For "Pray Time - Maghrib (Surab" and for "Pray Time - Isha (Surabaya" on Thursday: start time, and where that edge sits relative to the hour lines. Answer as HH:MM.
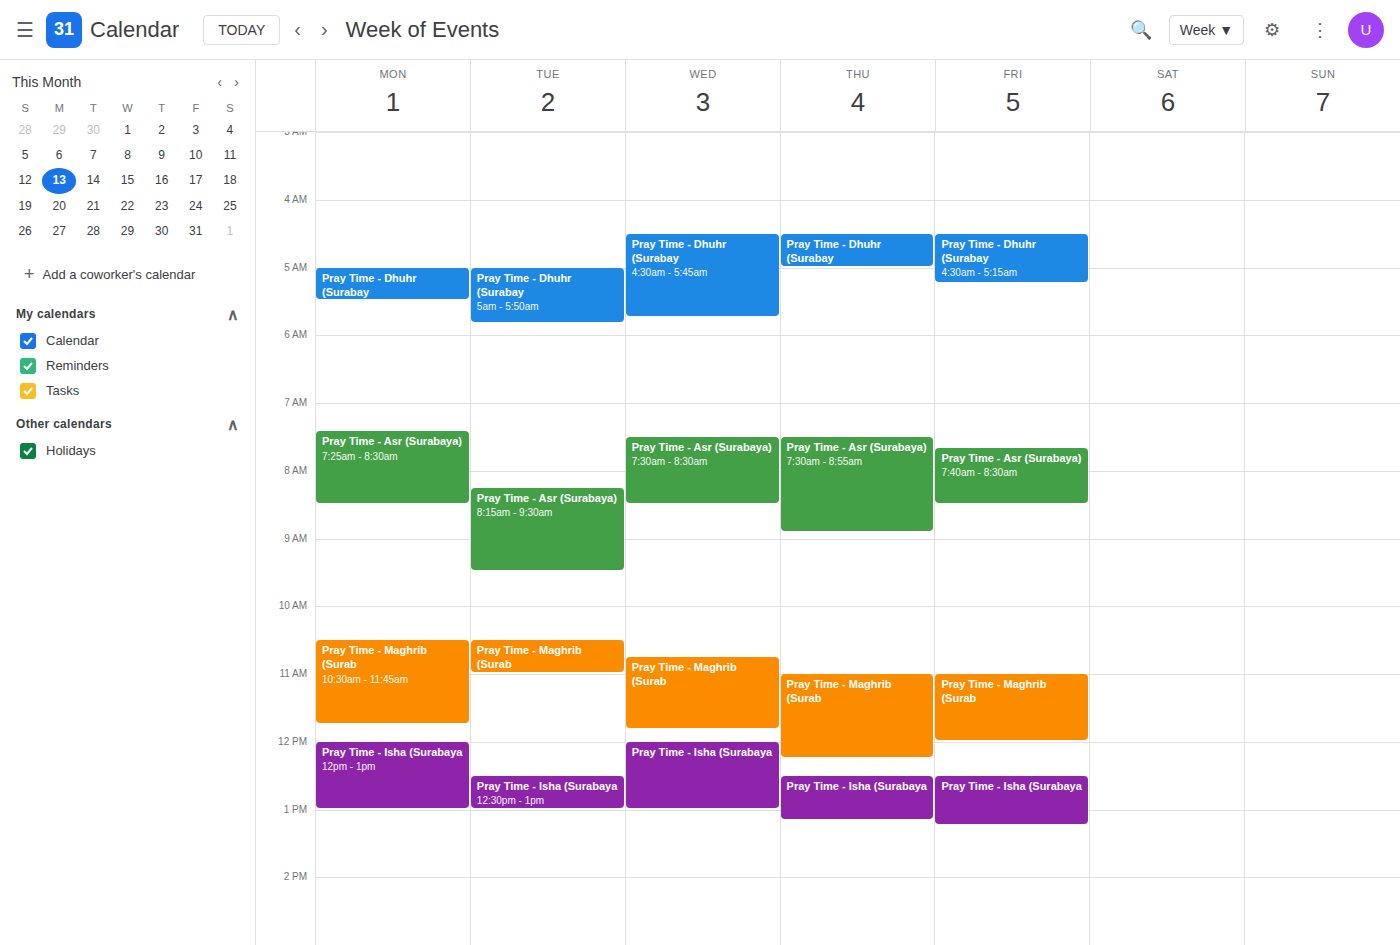
"Pray Time - Maghrib (Surab": 11:00, exactly on the 11:00 line. "Pray Time - Isha (Surabaya": 12:30, halfway between the 12:00 and 13:00 lines.